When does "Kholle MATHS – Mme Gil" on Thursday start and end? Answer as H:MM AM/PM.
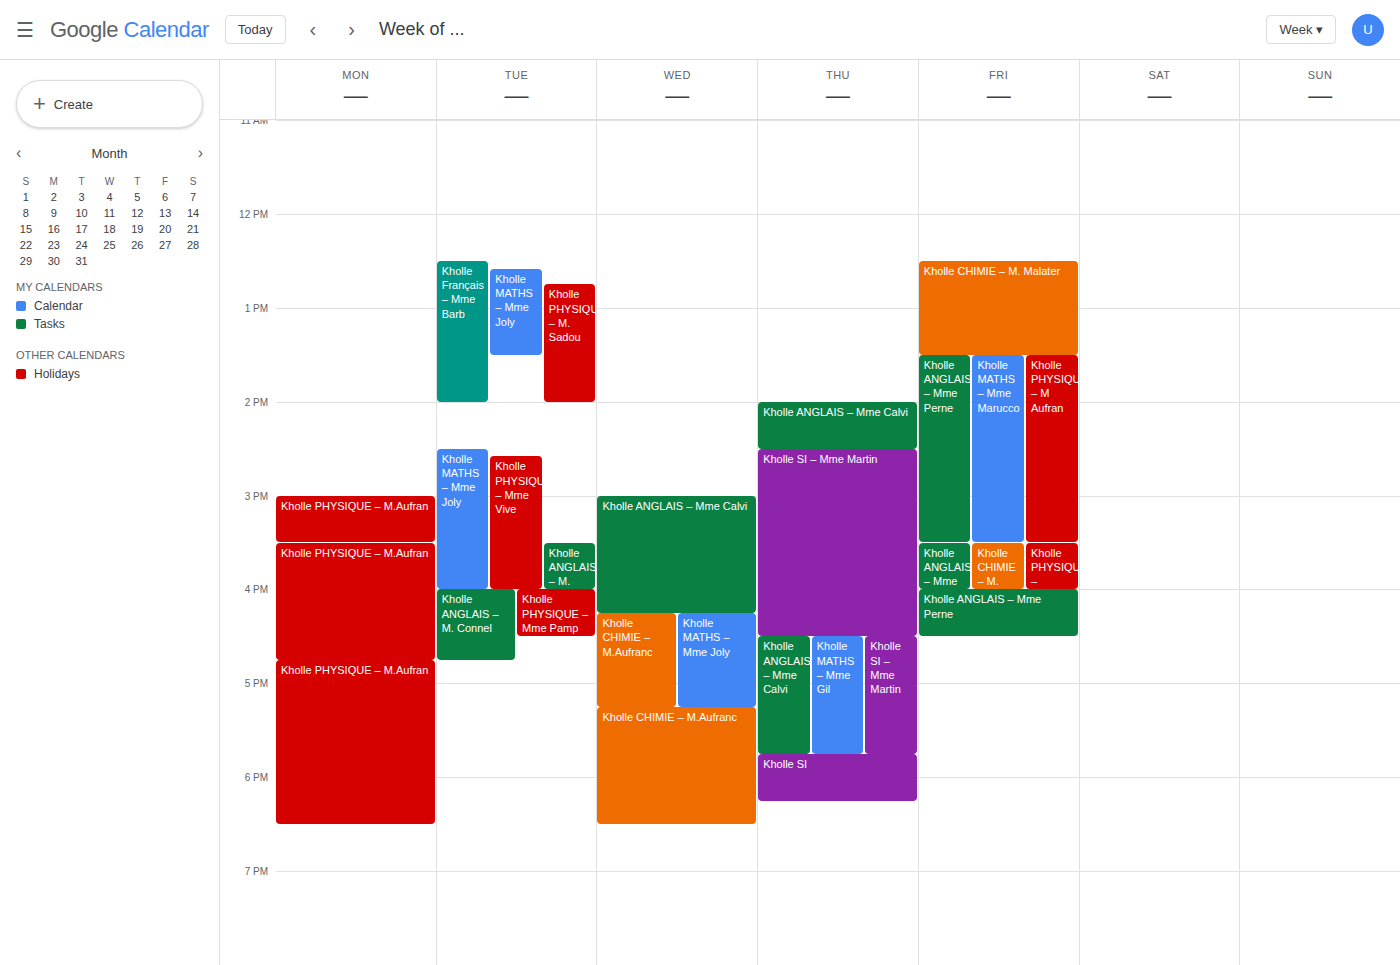
4:30 PM to 5:45 PM